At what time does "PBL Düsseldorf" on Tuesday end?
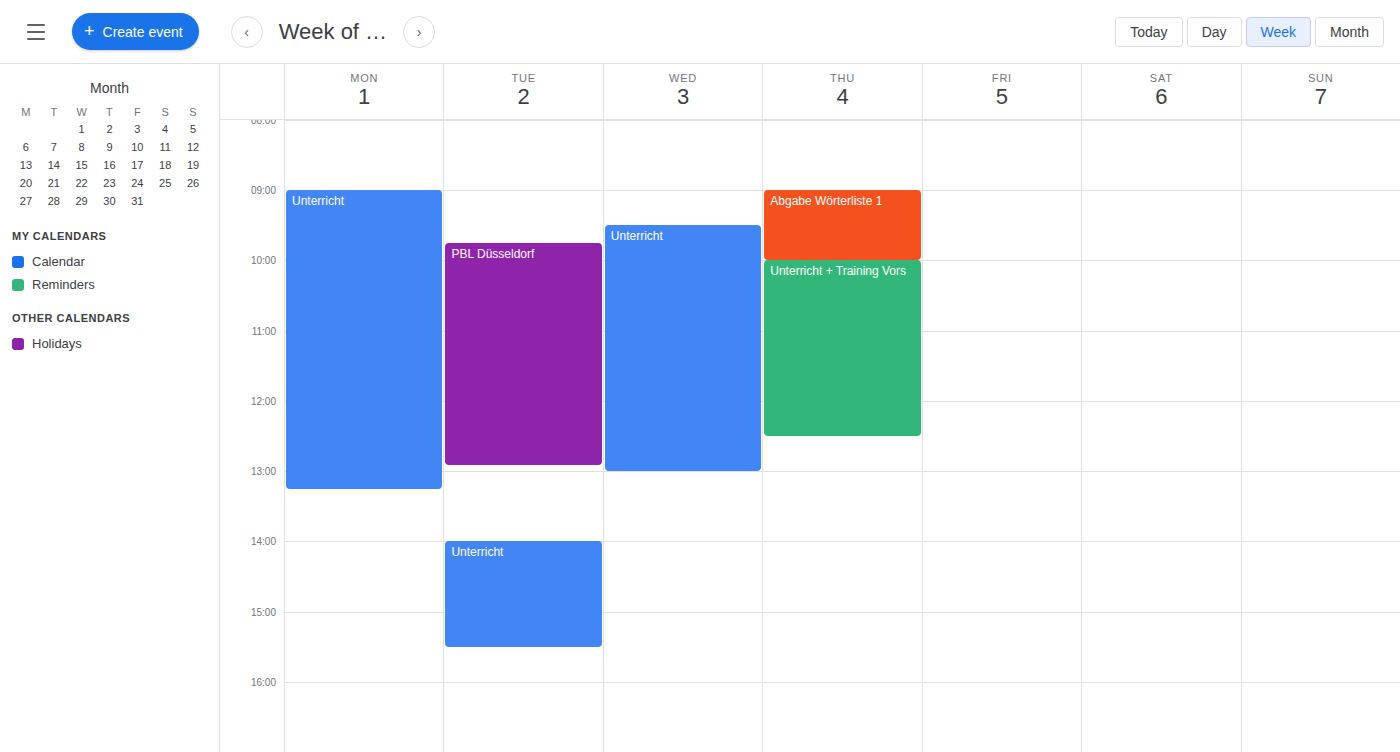
12:55 PM